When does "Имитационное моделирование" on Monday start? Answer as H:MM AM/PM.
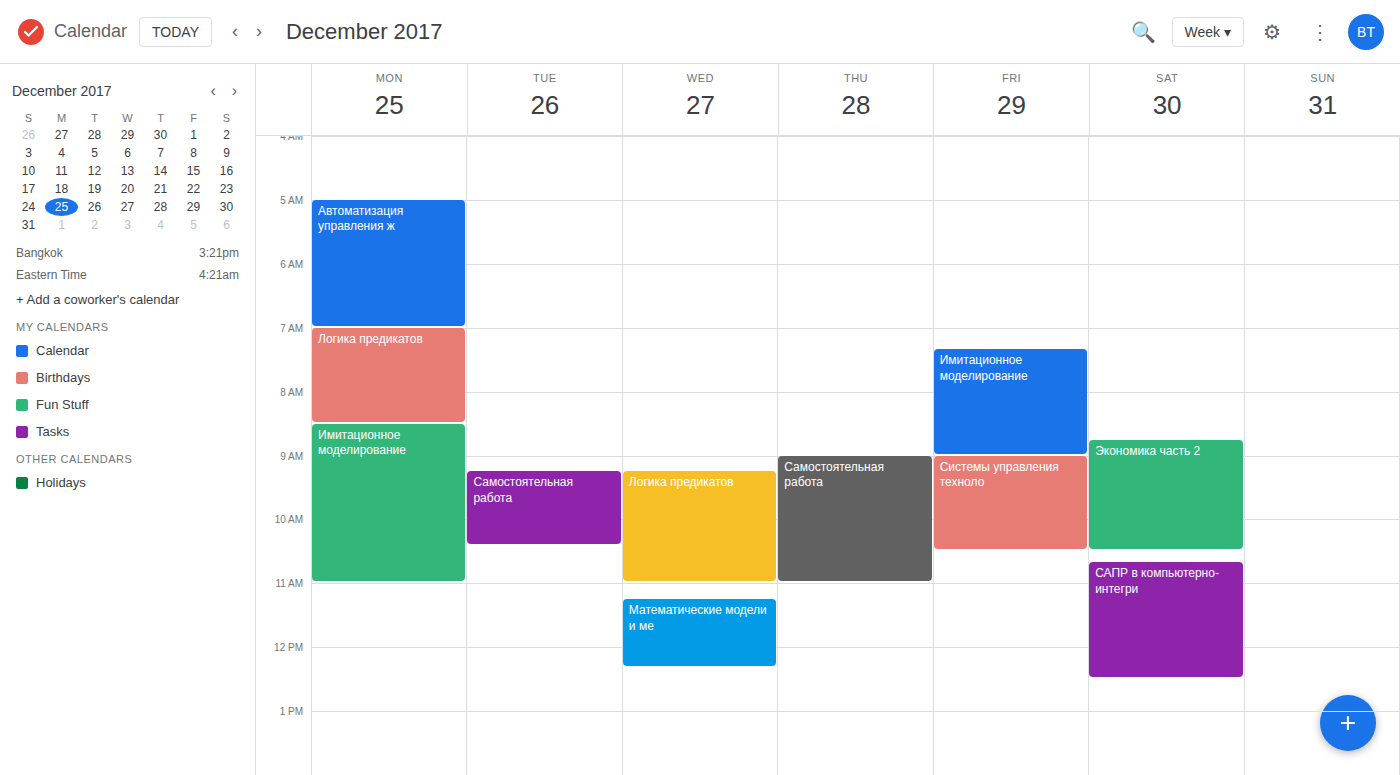
8:30 AM